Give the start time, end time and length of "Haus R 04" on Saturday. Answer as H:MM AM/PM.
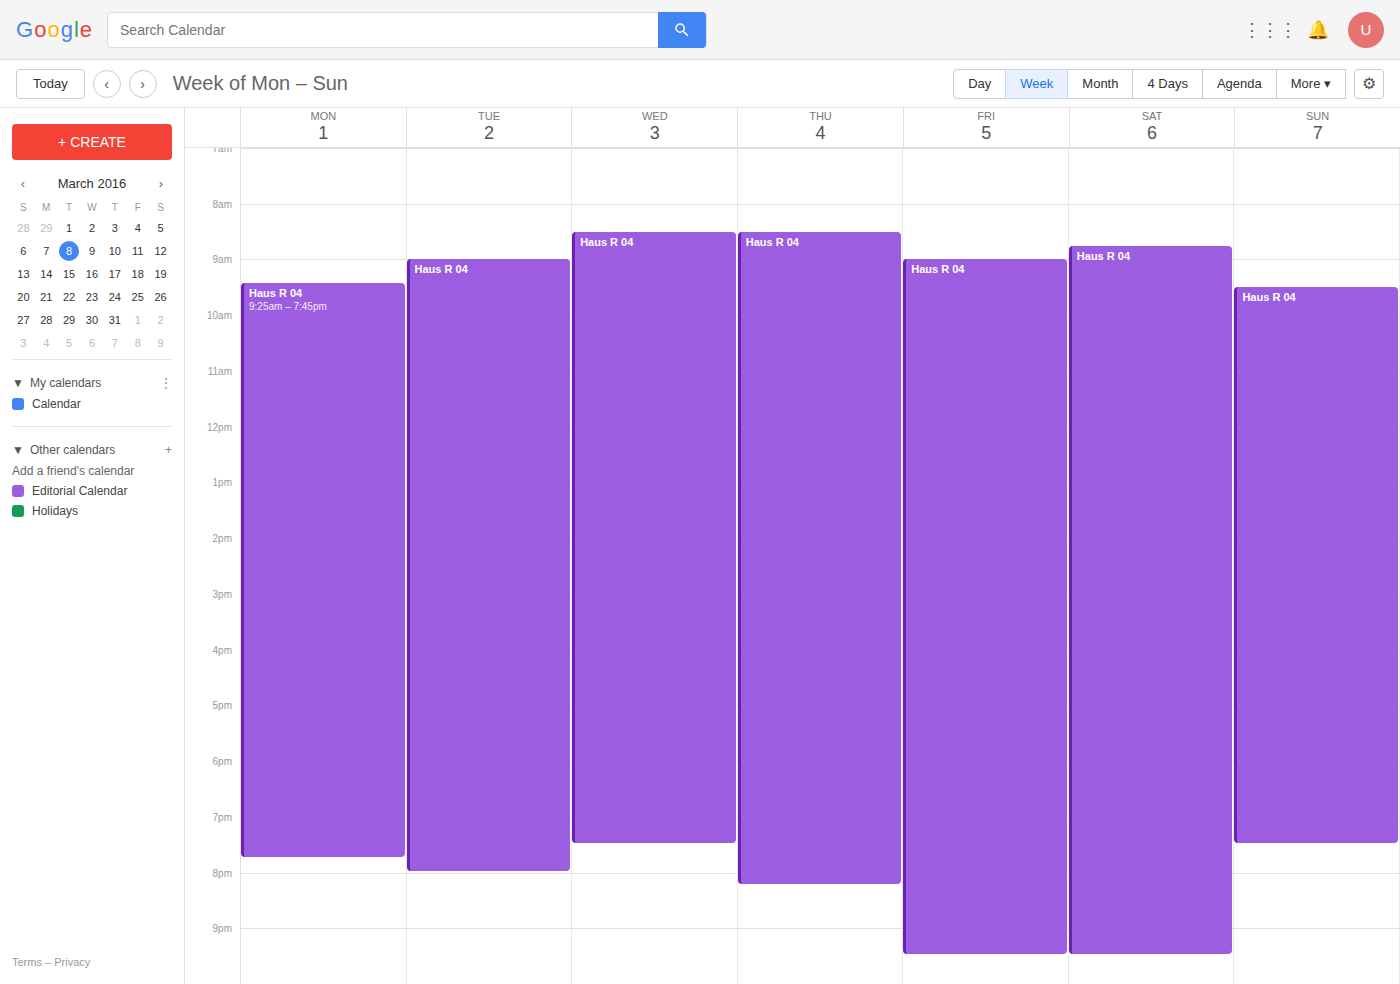
8:45 AM to 9:30 PM, 12 hours 45 minutes